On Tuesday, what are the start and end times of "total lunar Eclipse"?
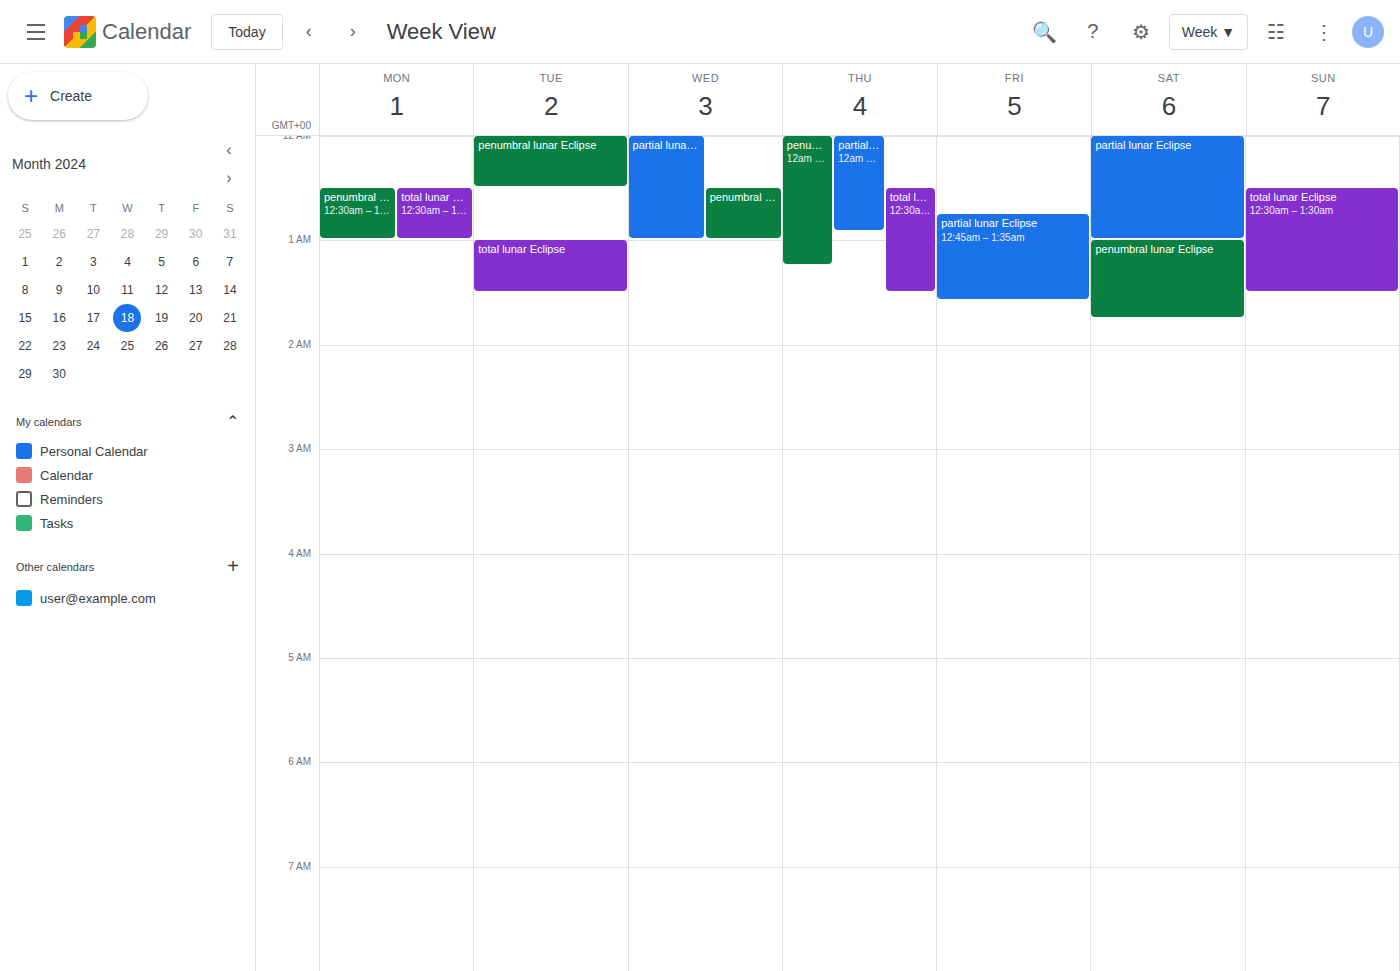
1:00 AM to 1:30 AM